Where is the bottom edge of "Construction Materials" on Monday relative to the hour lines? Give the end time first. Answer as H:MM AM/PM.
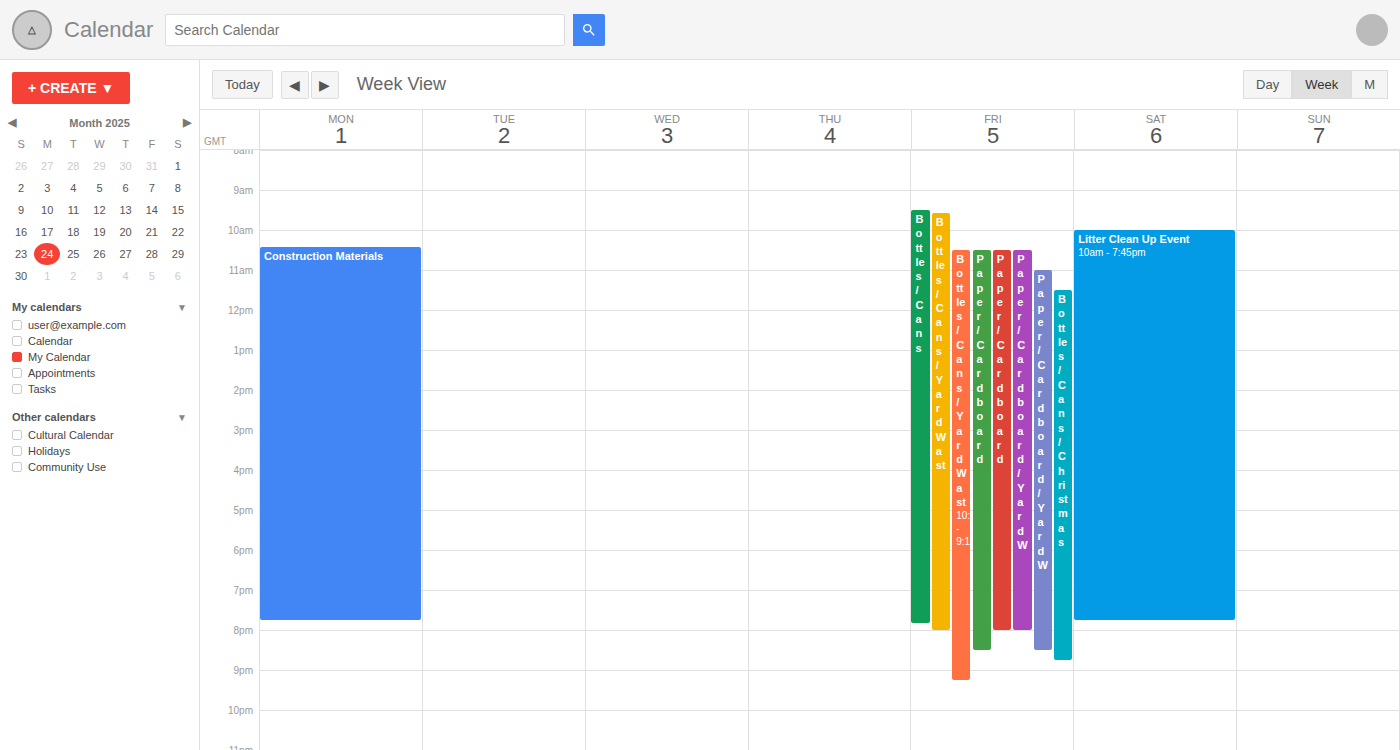
7:45 PM -- neither: three quarters of the way from the 7 PM line to the 8 PM line.